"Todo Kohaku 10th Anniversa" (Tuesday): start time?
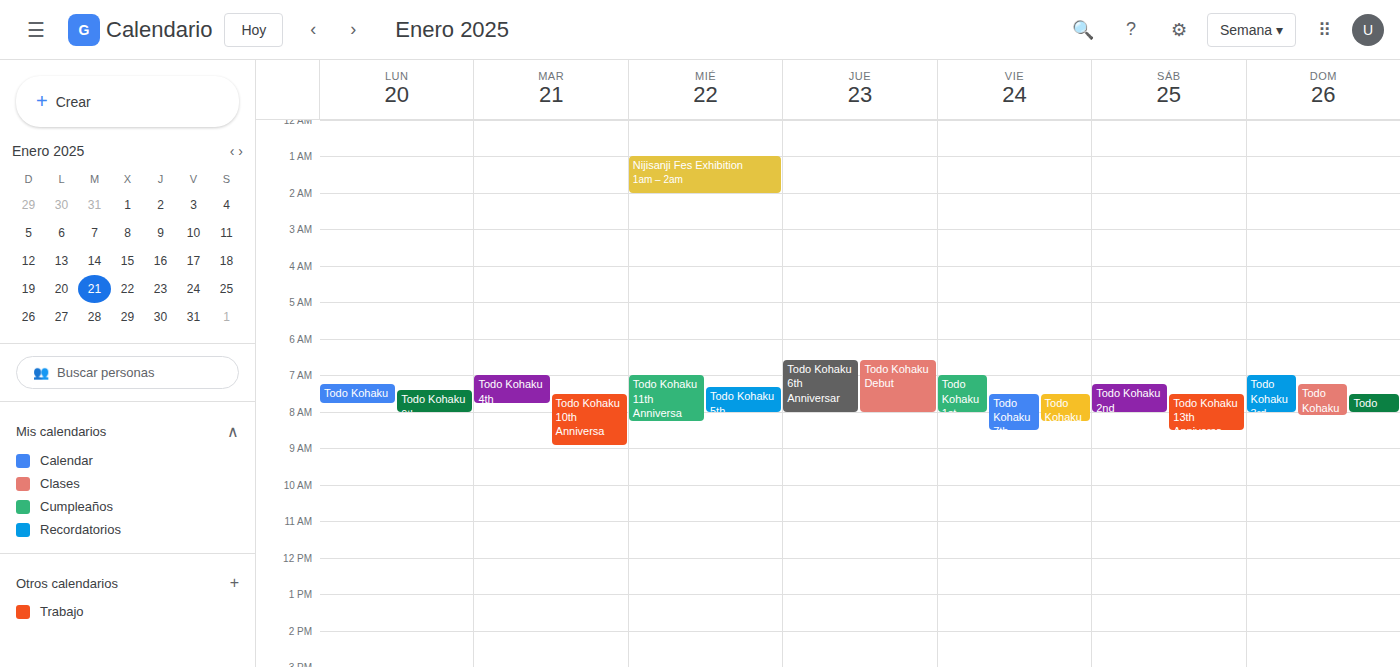
07:30